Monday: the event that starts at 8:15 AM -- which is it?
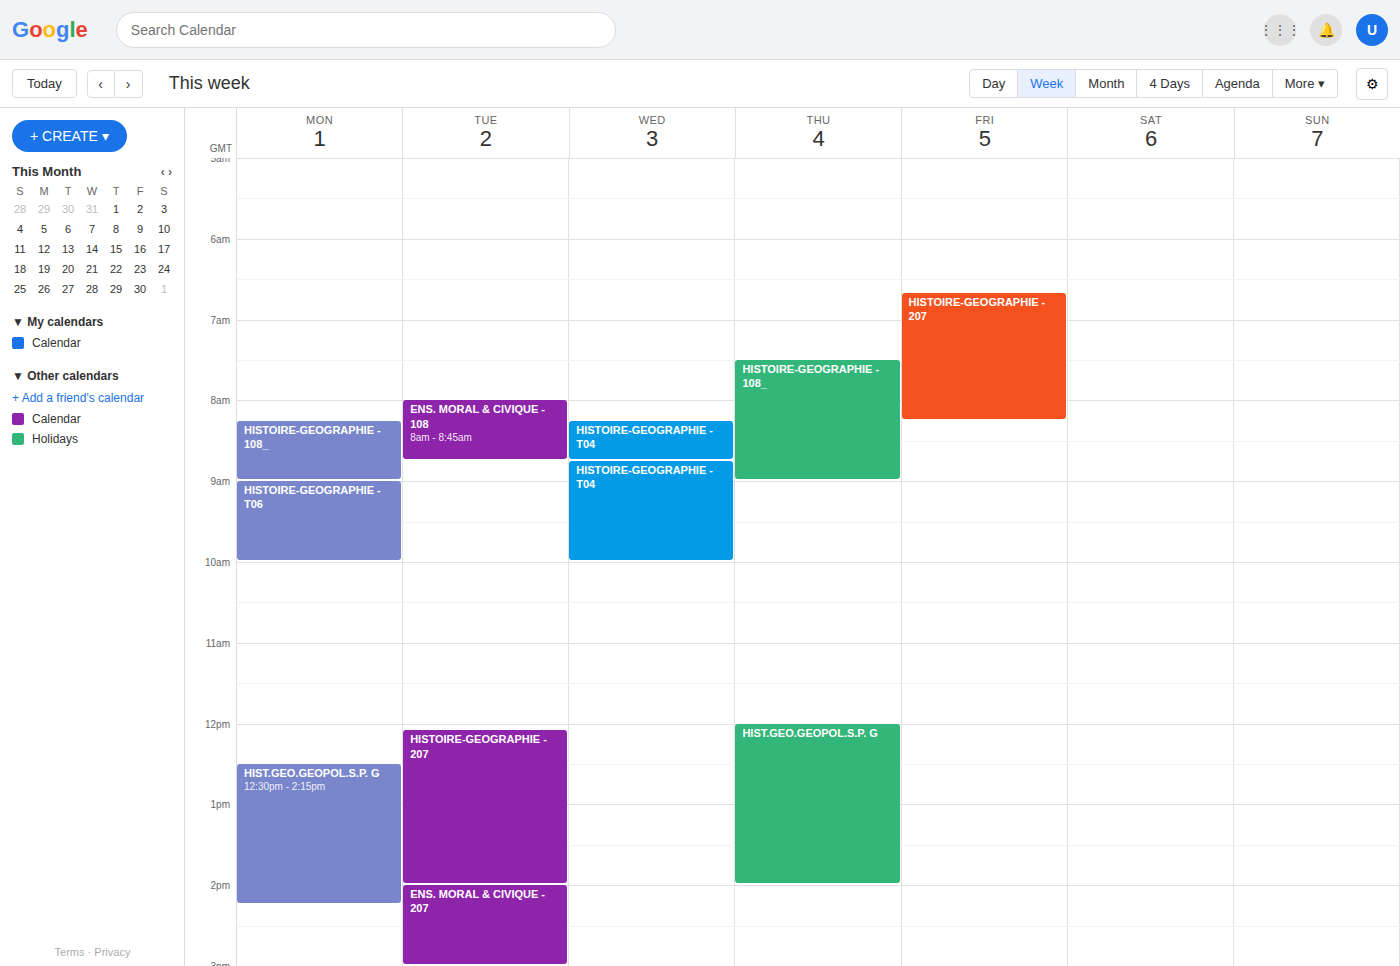
"HISTOIRE-GEOGRAPHIE - 108_"